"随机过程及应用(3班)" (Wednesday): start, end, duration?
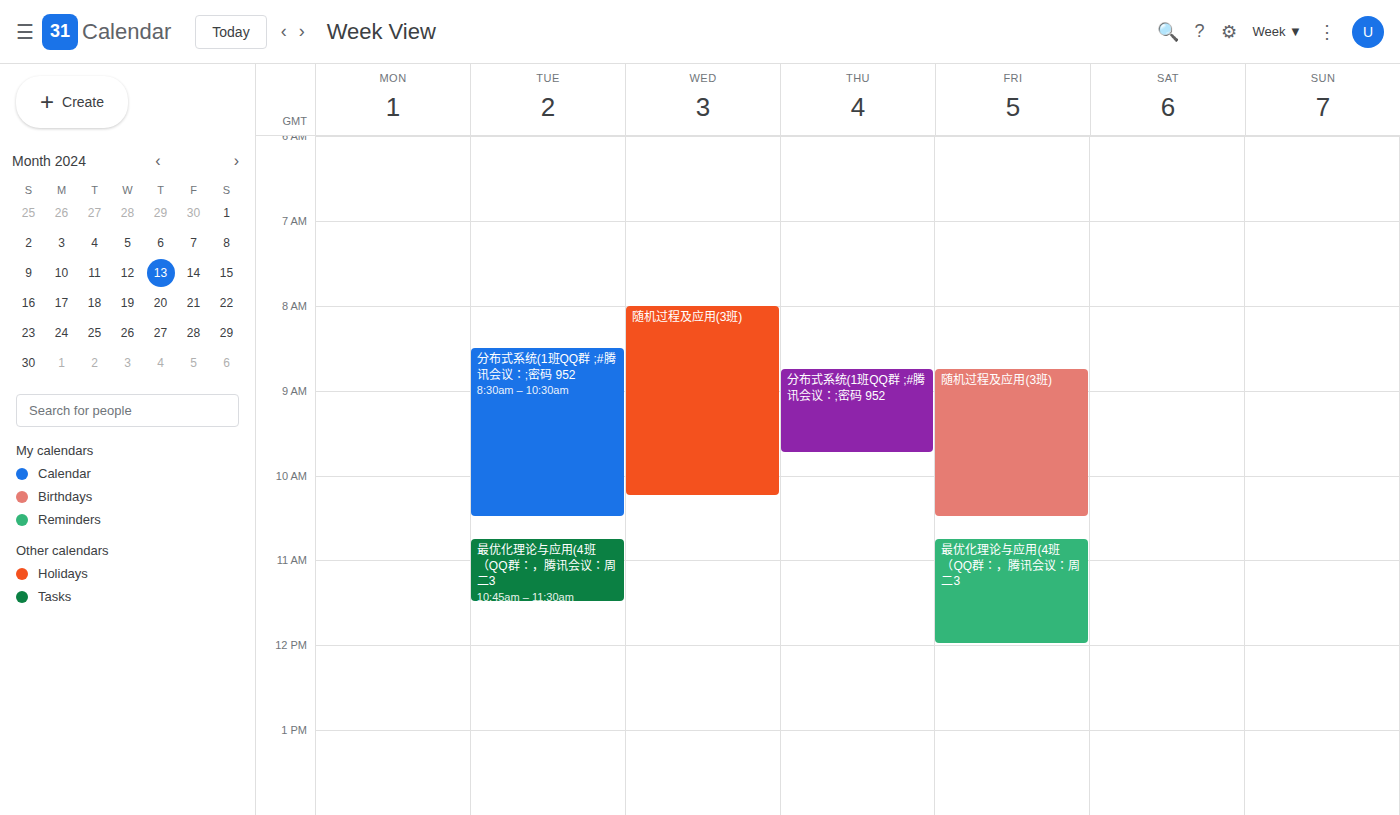
8:00 AM to 10:15 AM, 2 hours 15 minutes